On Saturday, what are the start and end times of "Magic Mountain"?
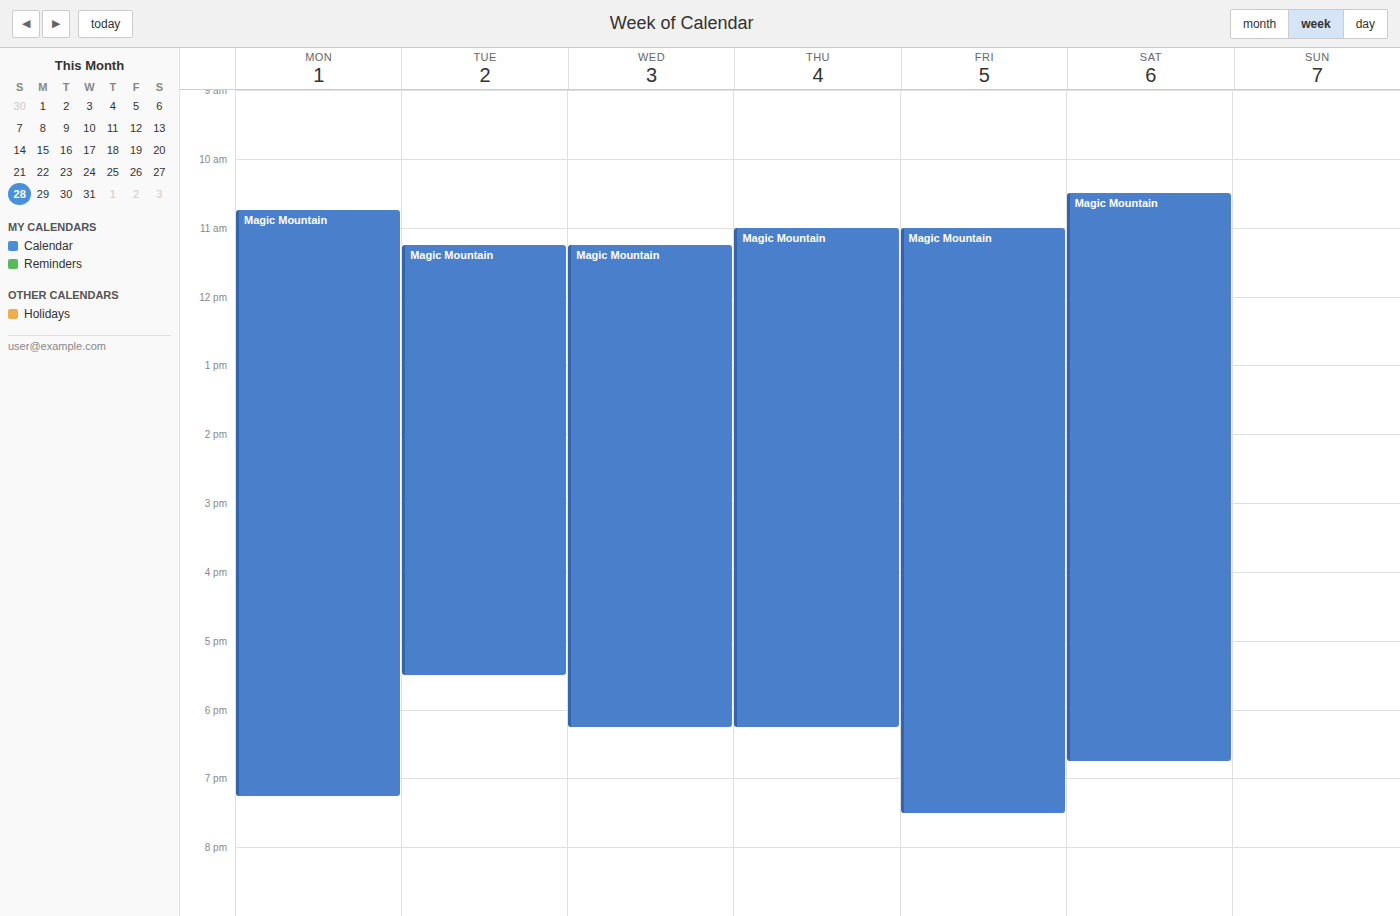
10:30 AM to 6:45 PM